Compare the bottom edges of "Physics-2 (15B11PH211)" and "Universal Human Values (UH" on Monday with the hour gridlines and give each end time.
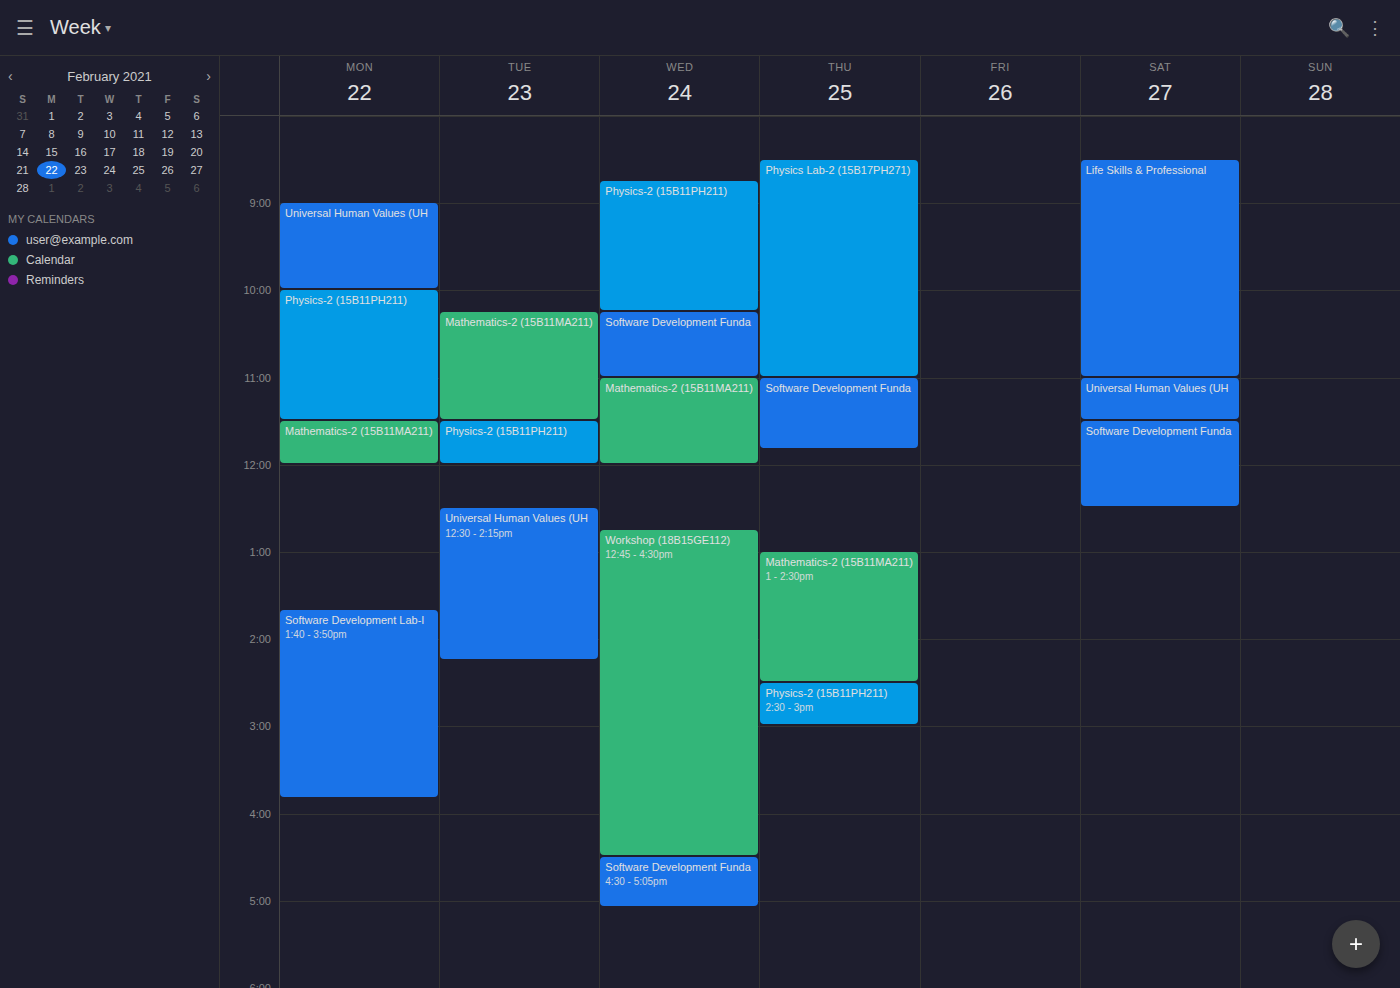
"Physics-2 (15B11PH211)": 11:30 AM, halfway between the 11 AM and 12 PM lines. "Universal Human Values (UH": 10:00 AM, exactly on the 10 AM line.